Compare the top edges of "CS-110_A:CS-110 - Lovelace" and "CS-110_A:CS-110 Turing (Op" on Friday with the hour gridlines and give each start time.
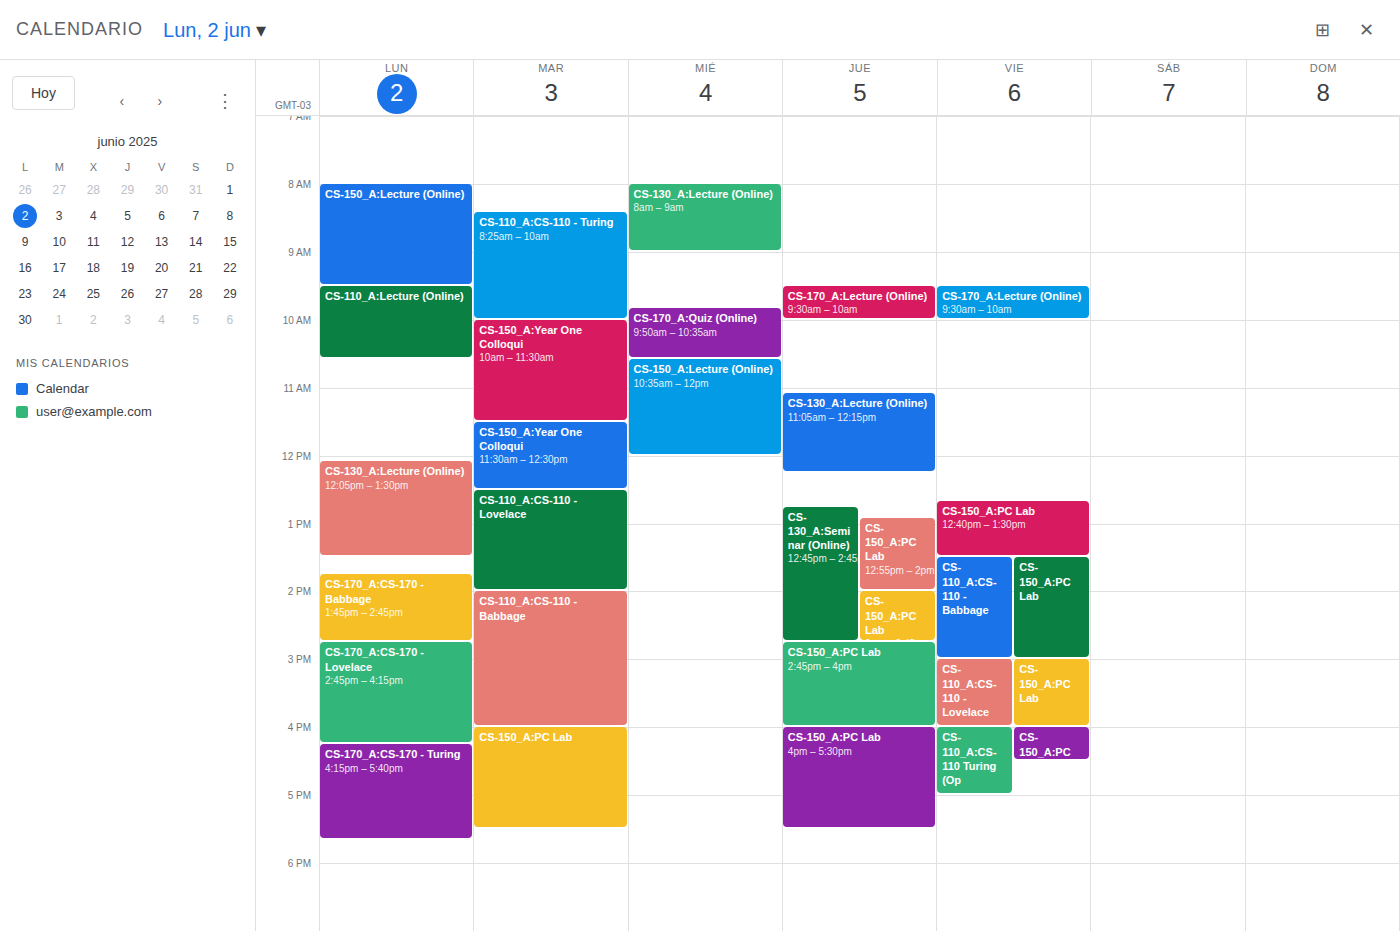
"CS-110_A:CS-110 - Lovelace": 3:00 PM, exactly on the 3 PM line. "CS-110_A:CS-110 Turing (Op": 4:00 PM, exactly on the 4 PM line.